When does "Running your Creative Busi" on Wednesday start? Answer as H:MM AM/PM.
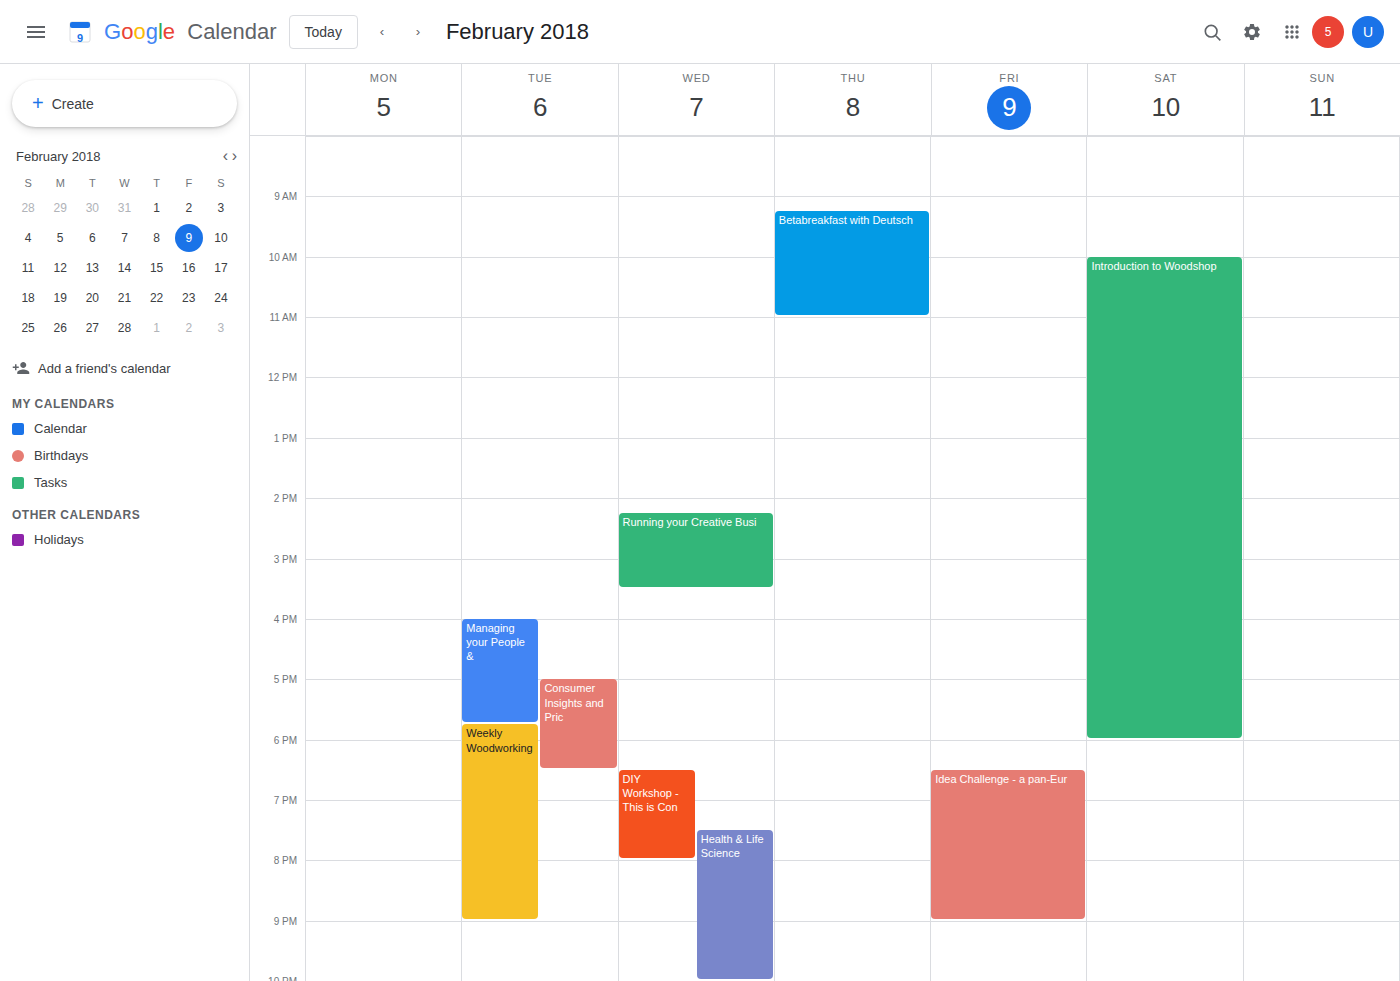
2:15 PM